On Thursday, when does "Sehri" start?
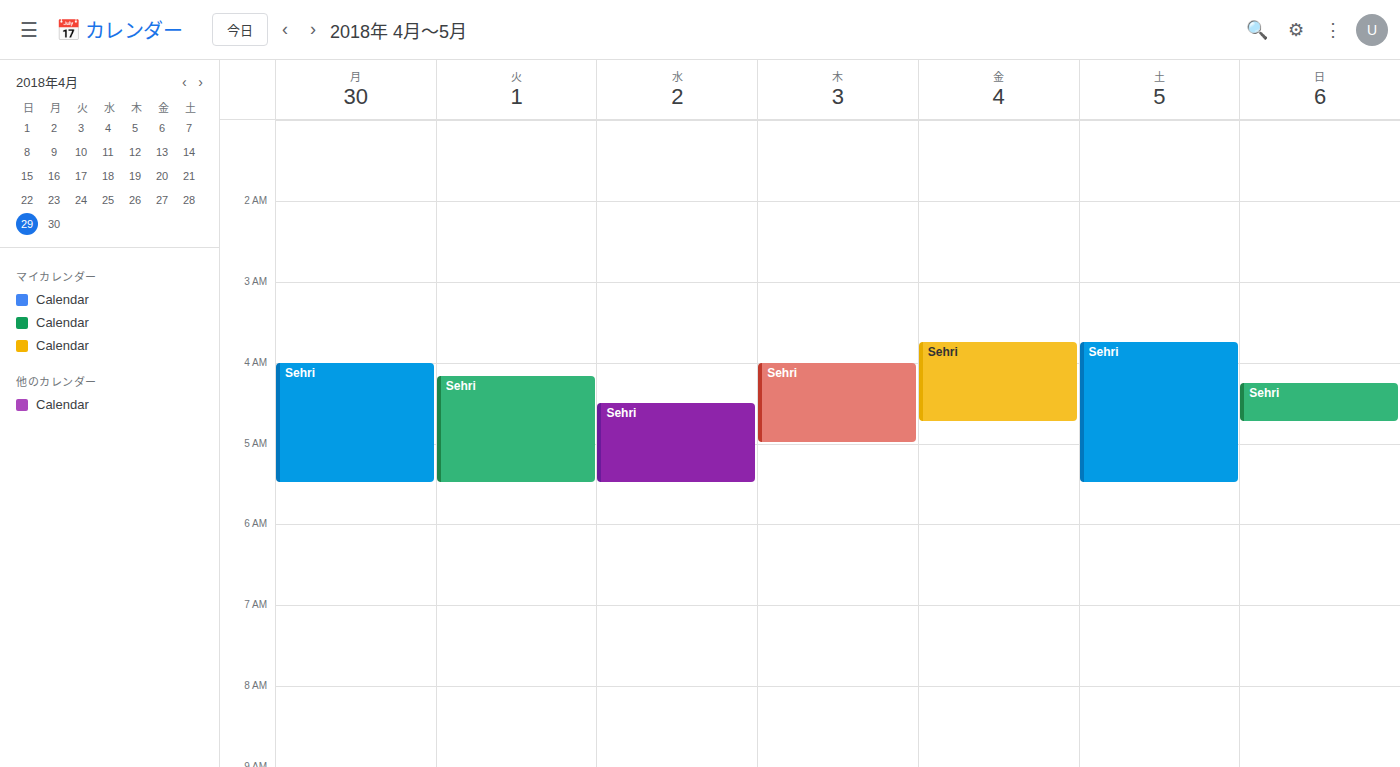
4:00 AM